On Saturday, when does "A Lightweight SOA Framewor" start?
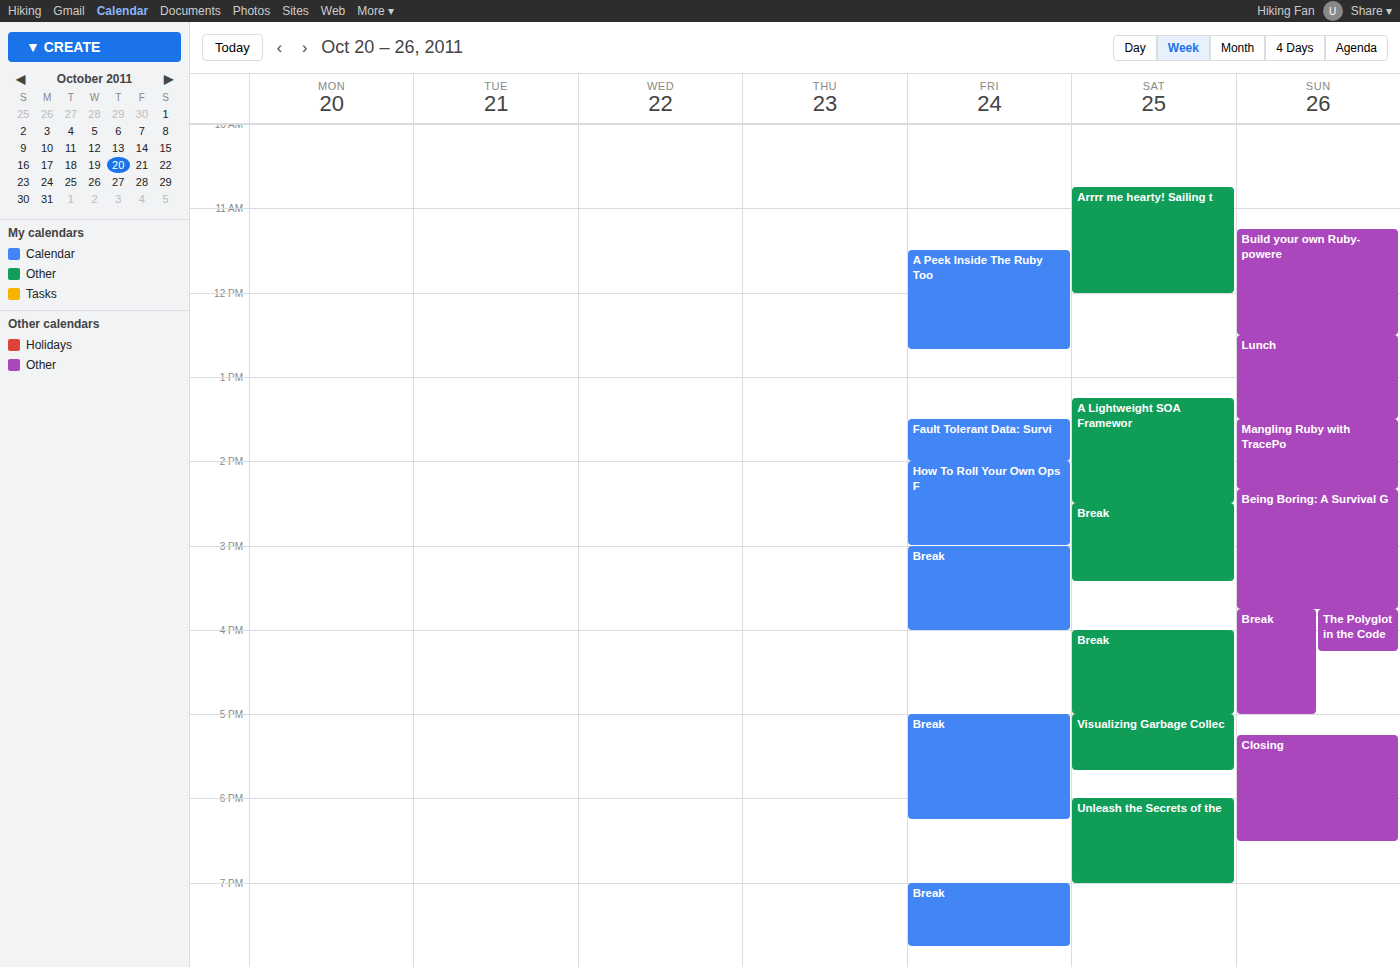
13:15